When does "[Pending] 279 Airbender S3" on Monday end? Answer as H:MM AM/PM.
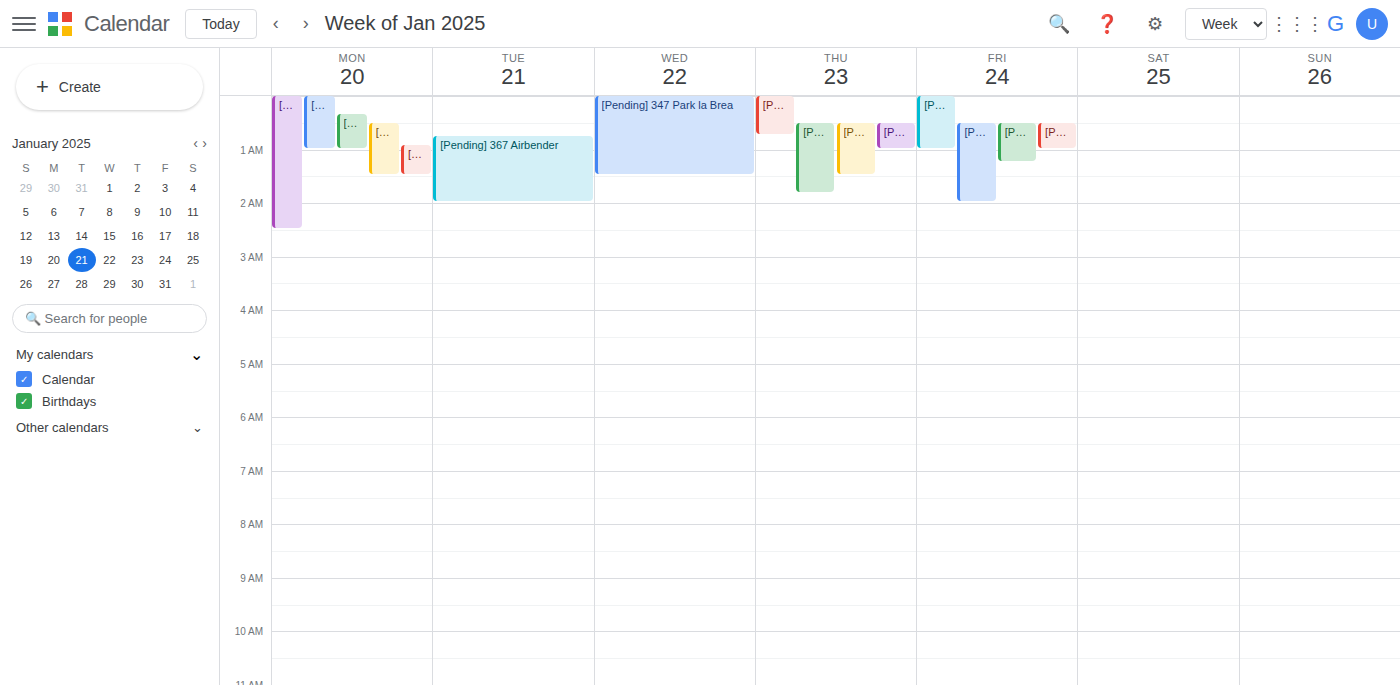
1:00 AM